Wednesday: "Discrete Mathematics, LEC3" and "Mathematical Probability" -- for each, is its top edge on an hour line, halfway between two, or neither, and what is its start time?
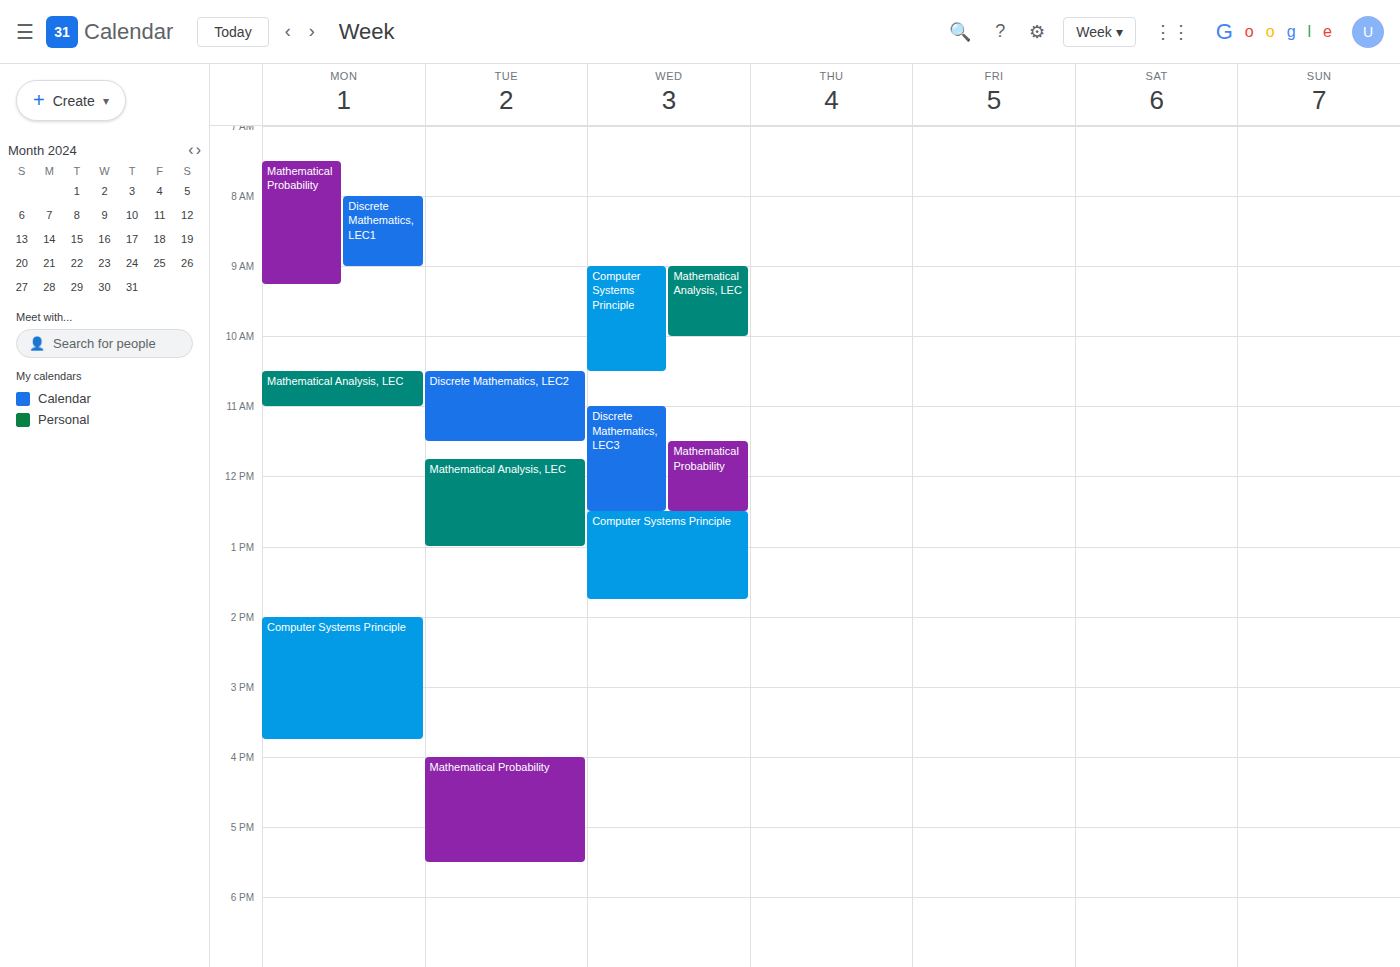
"Discrete Mathematics, LEC3": 11:00, exactly on the 11:00 line. "Mathematical Probability": 11:30, halfway between the 11:00 and 12:00 lines.